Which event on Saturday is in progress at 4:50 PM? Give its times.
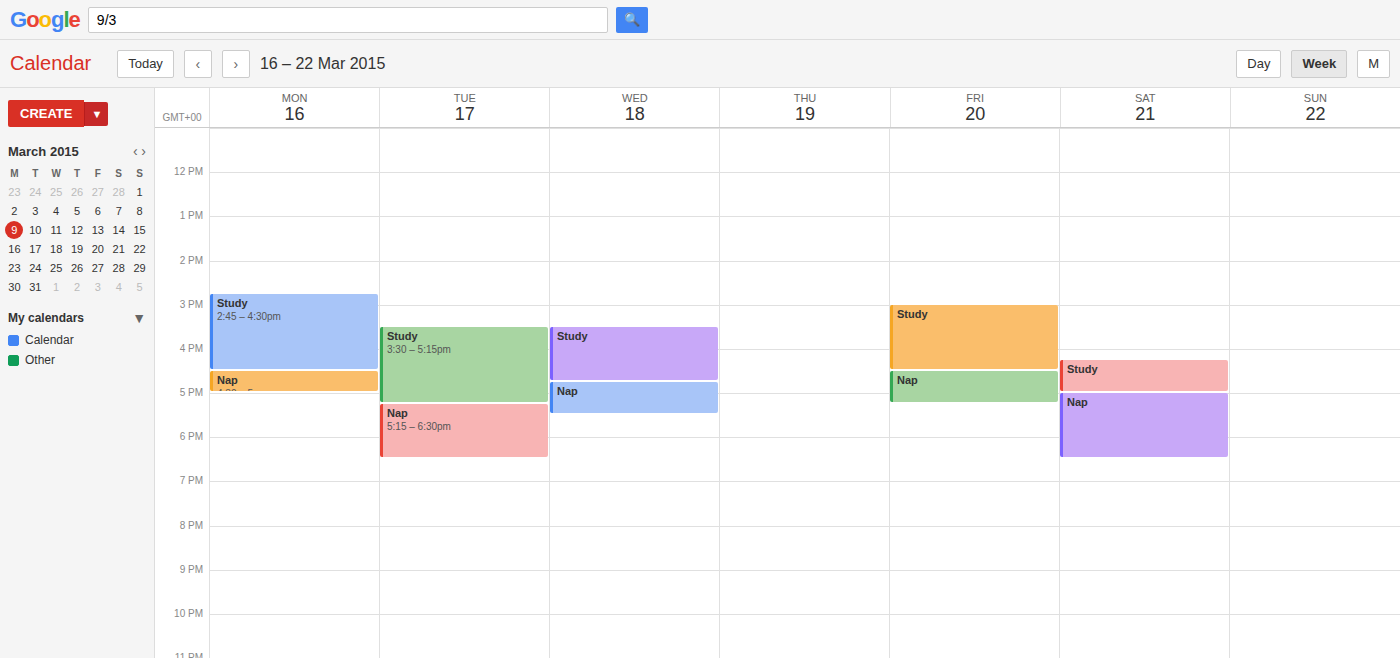
"Study", 4:15 PM to 5:00 PM